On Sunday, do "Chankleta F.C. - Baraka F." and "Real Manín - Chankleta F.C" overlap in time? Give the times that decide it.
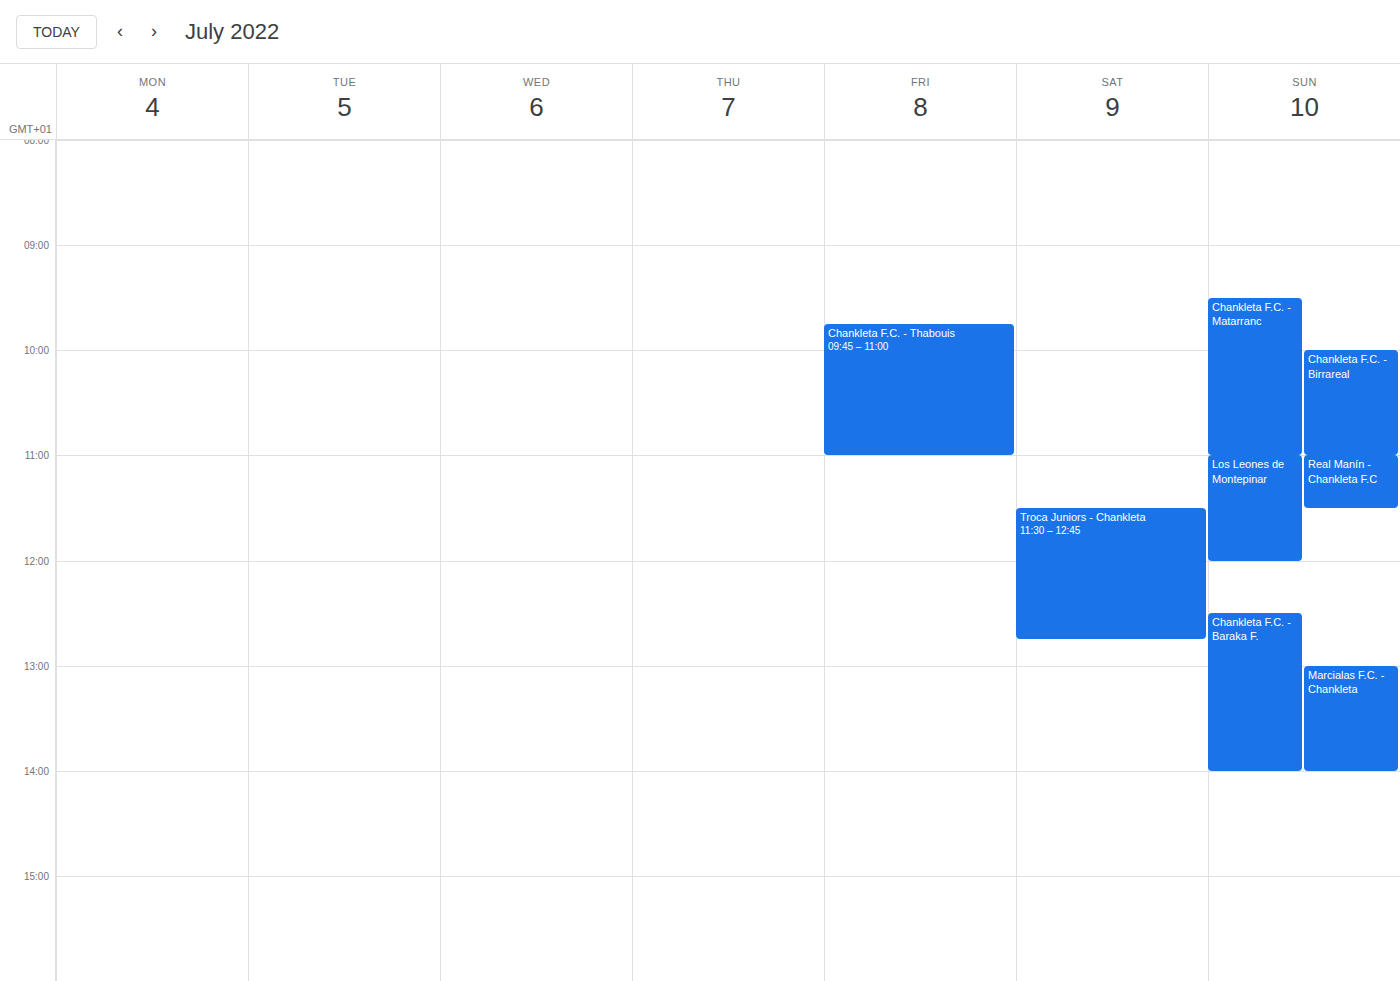
"Real Manín - Chankleta F.C" ends at 11:30 AM and "Chankleta F.C. - Baraka F." starts at 12:30 PM -- no overlap.